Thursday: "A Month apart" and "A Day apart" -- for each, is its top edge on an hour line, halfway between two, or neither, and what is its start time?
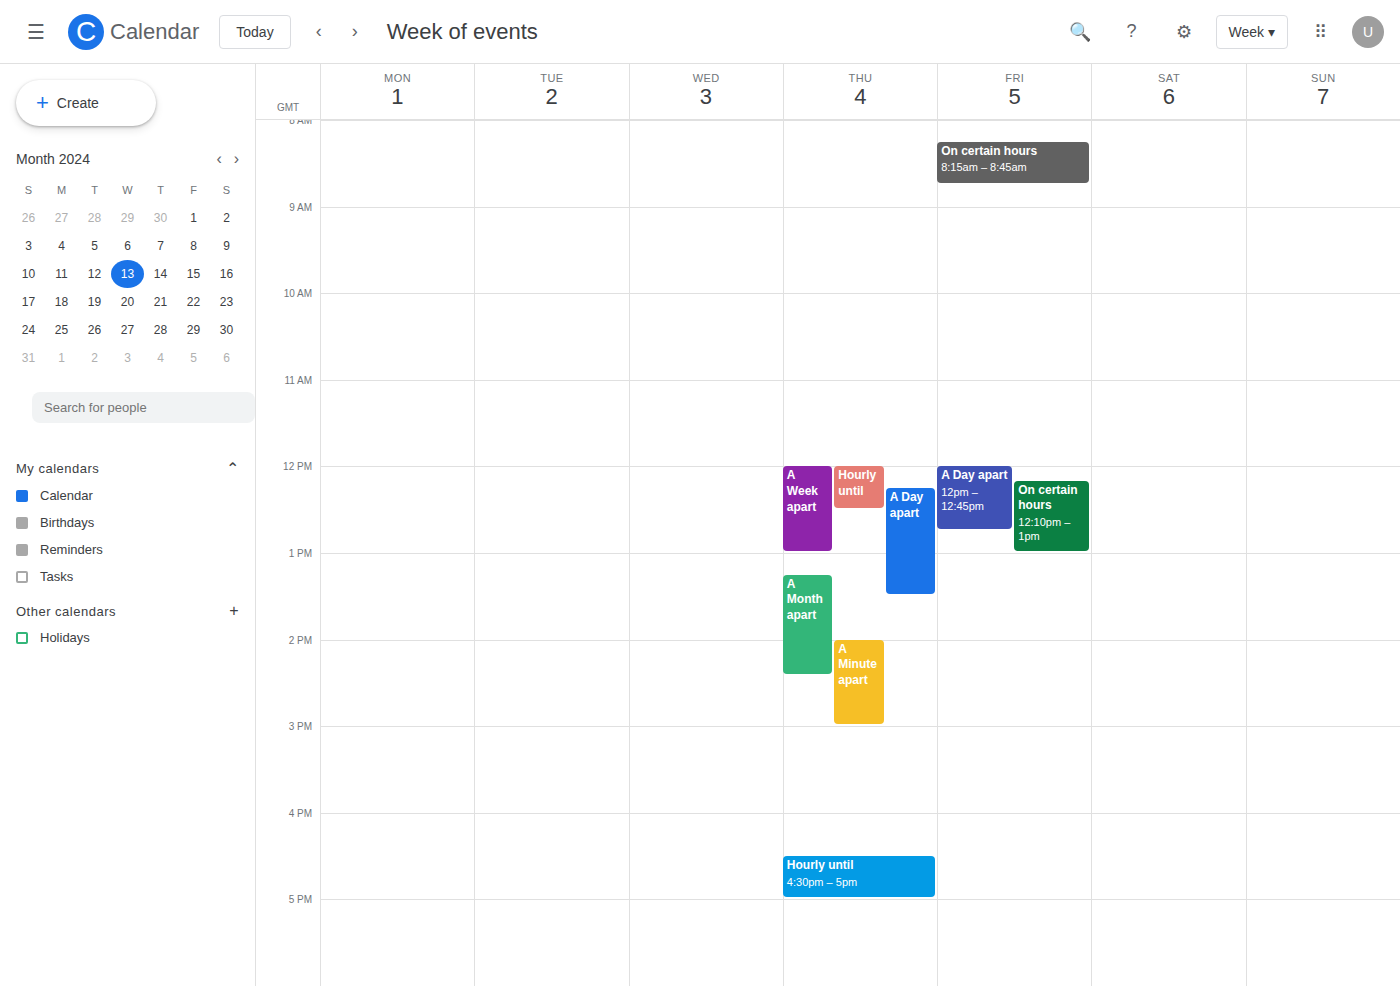
"A Month apart": 1:15 PM, neither: a quarter of the way from the 1 PM line to the 2 PM line. "A Day apart": 12:15 PM, neither: a quarter of the way from the 12 PM line to the 1 PM line.